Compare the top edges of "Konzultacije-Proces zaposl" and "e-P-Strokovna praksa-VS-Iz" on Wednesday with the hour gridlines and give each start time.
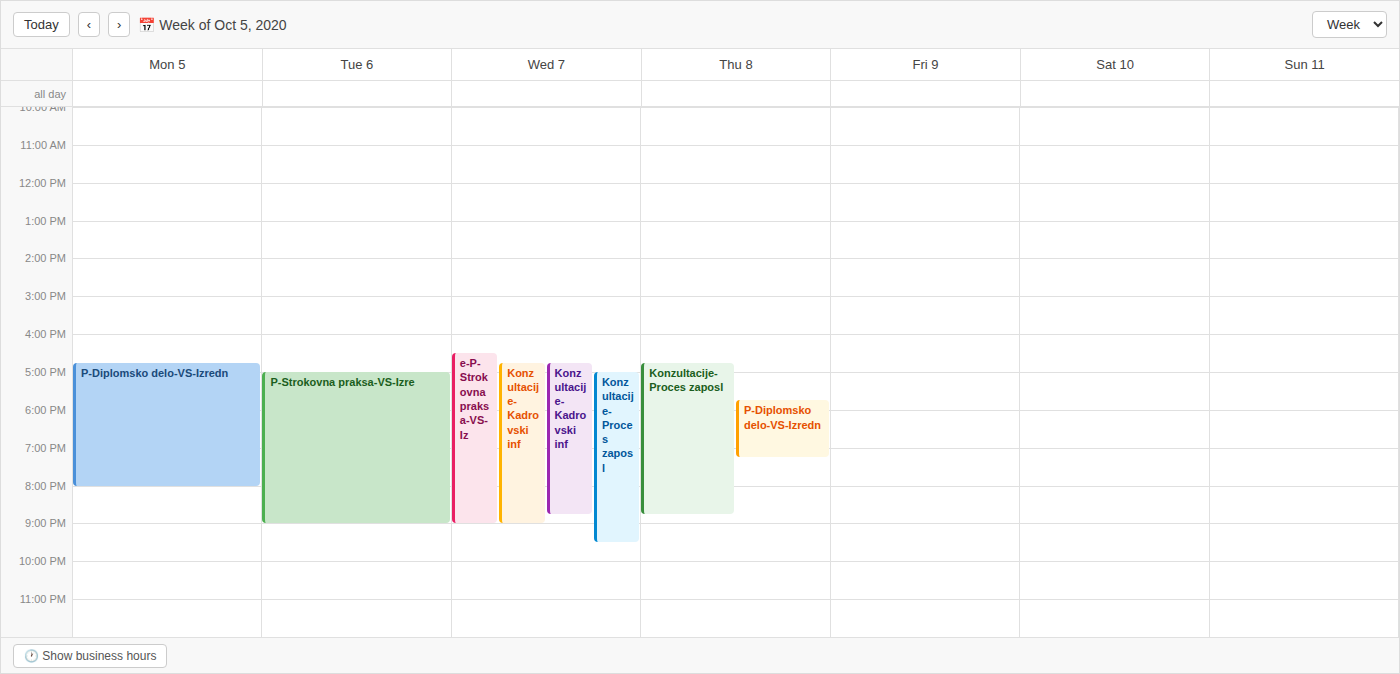
"Konzultacije-Proces zaposl": 5:00 PM, exactly on the 5 PM line. "e-P-Strokovna praksa-VS-Iz": 4:30 PM, halfway between the 4 PM and 5 PM lines.